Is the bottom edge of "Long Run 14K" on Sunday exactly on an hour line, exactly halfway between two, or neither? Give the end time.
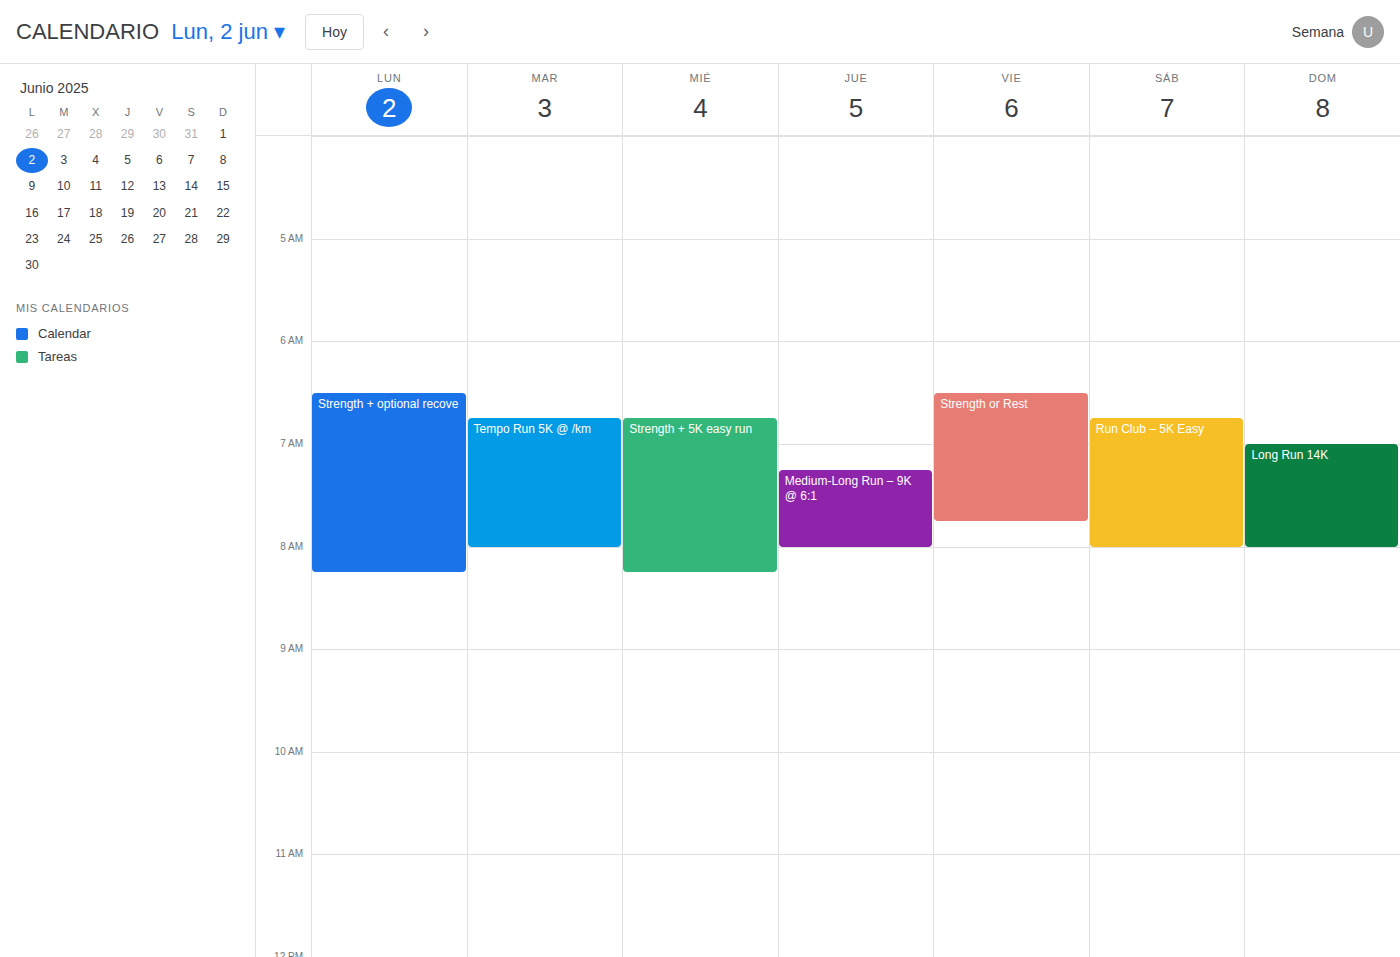
8:00 AM -- exactly on the 8 AM line.